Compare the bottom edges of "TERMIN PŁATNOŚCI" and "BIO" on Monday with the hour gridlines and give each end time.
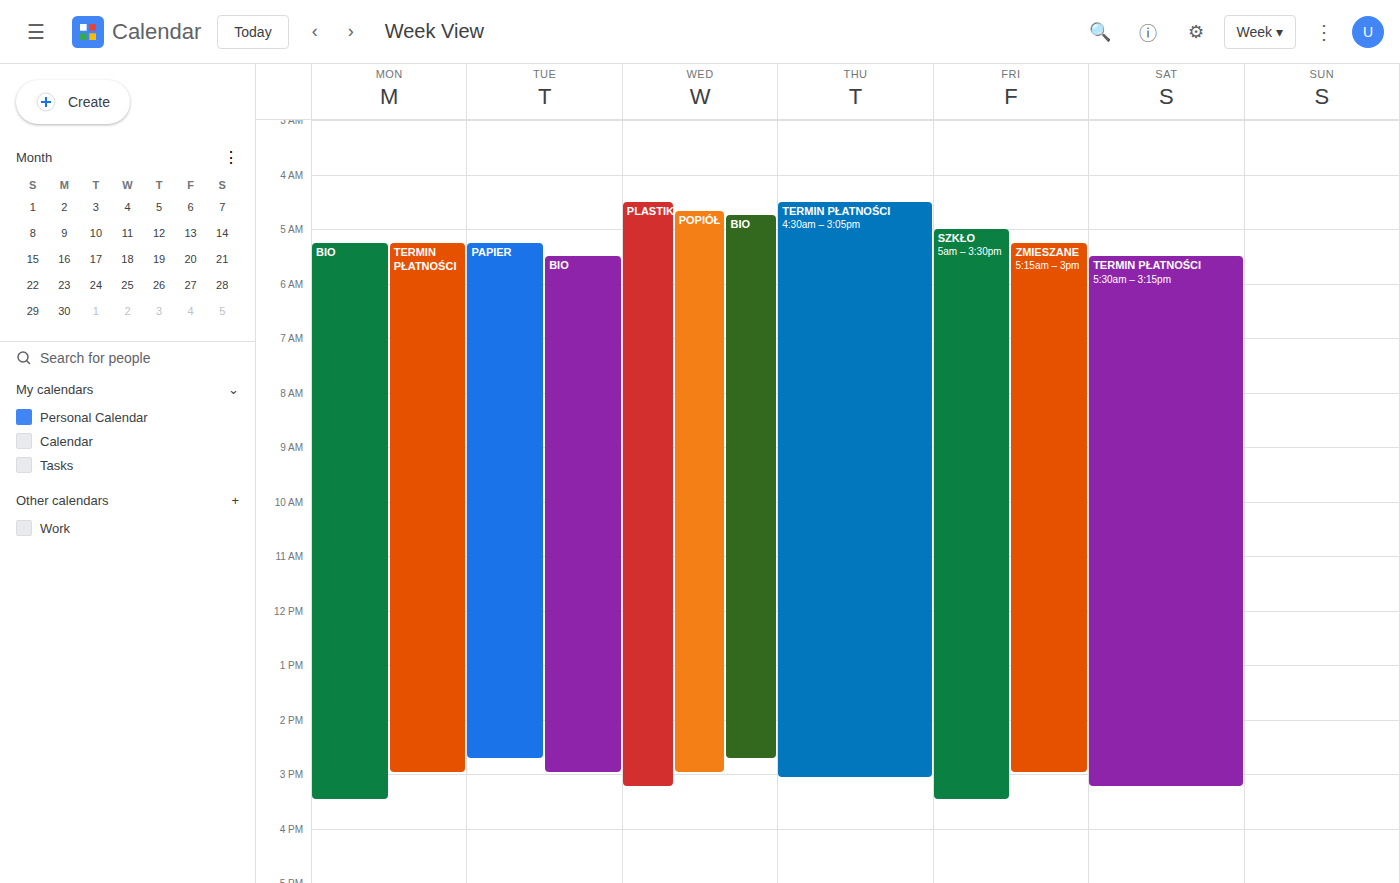
"TERMIN PŁATNOŚCI": 3:00 PM, exactly on the 3 PM line. "BIO": 3:30 PM, halfway between the 3 PM and 4 PM lines.